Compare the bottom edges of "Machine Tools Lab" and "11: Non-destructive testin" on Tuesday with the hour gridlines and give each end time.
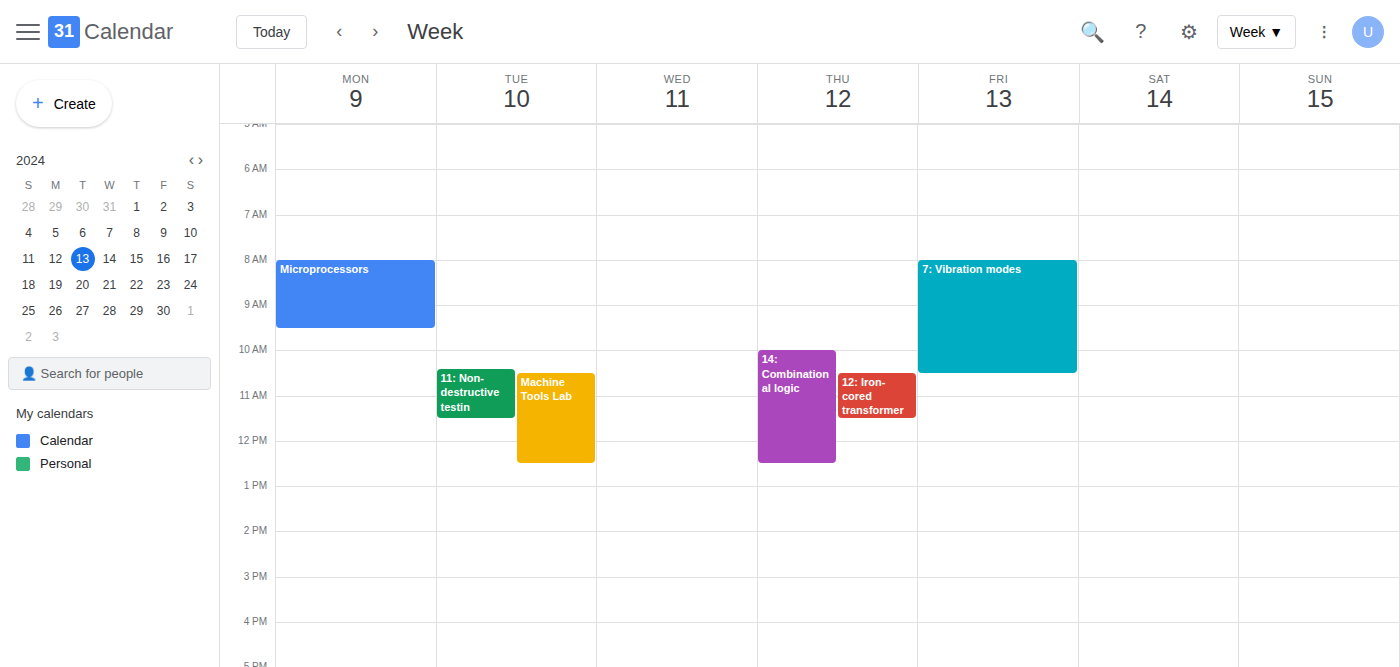
"Machine Tools Lab": 12:30, halfway between the 12:00 and 13:00 lines. "11: Non-destructive testin": 11:30, halfway between the 11:00 and 12:00 lines.